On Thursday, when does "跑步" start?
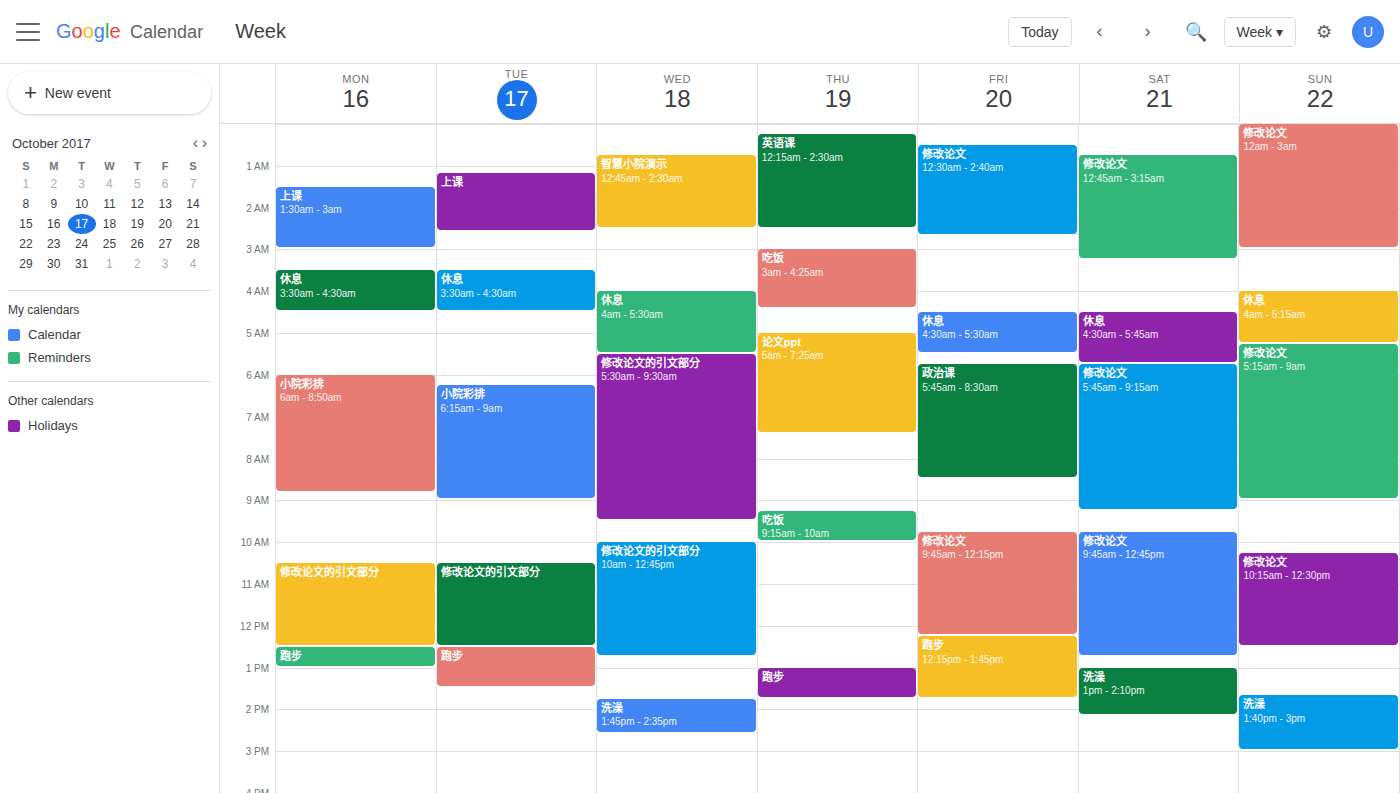
13:00